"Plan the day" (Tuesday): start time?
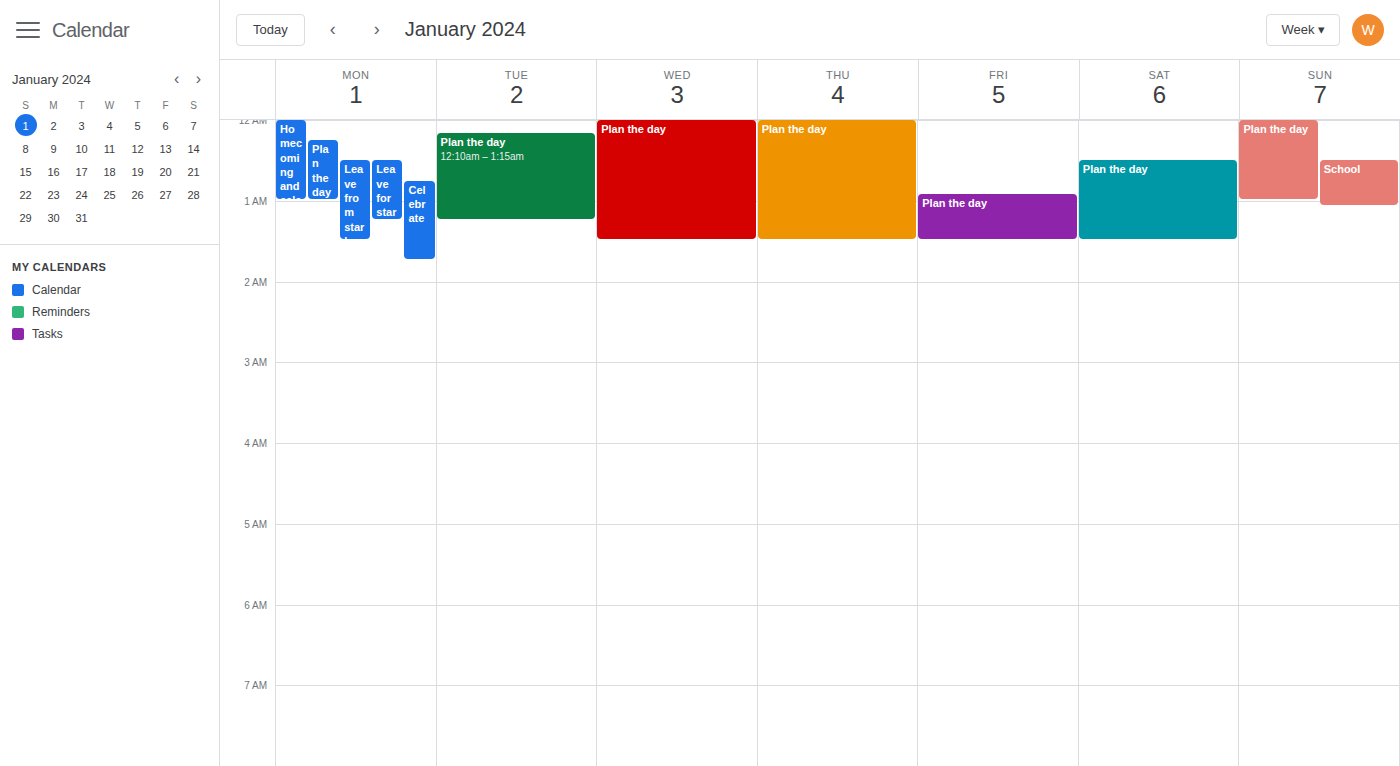
12:10 AM